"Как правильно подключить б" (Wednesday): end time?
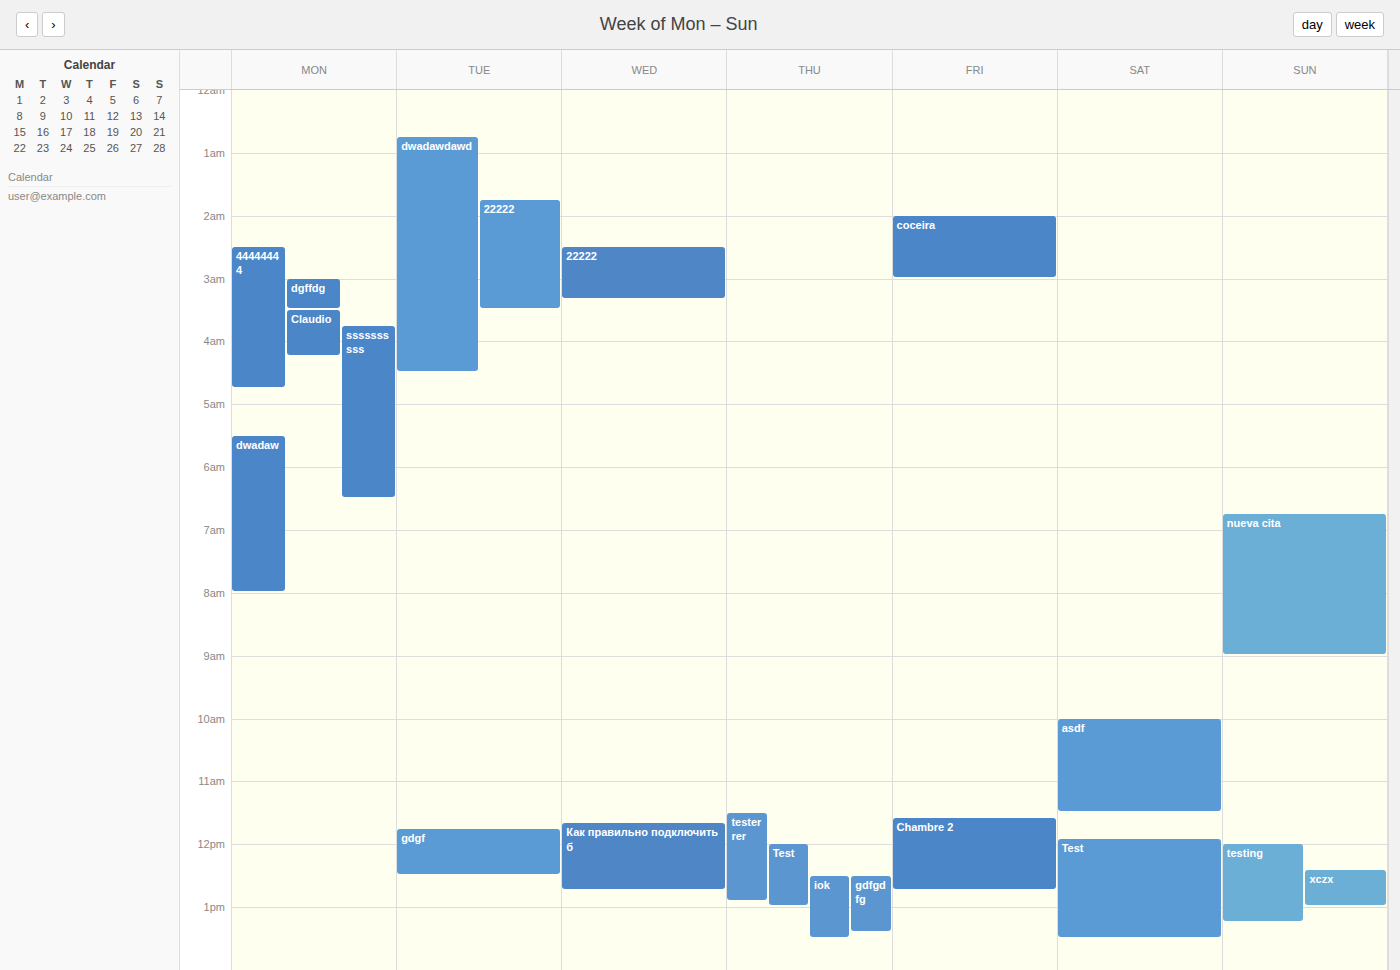
12:45 PM